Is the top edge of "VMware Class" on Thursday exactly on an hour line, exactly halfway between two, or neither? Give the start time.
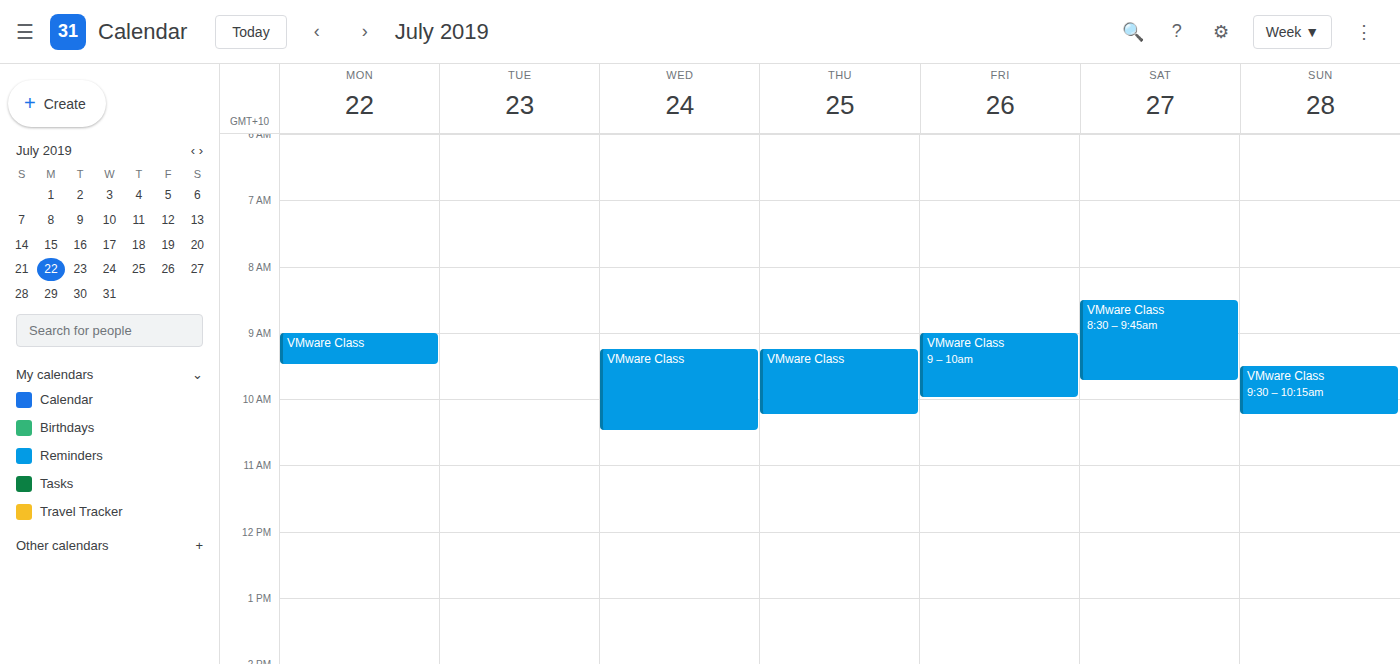
9:15 AM -- neither: a quarter of the way from the 9 AM line to the 10 AM line.